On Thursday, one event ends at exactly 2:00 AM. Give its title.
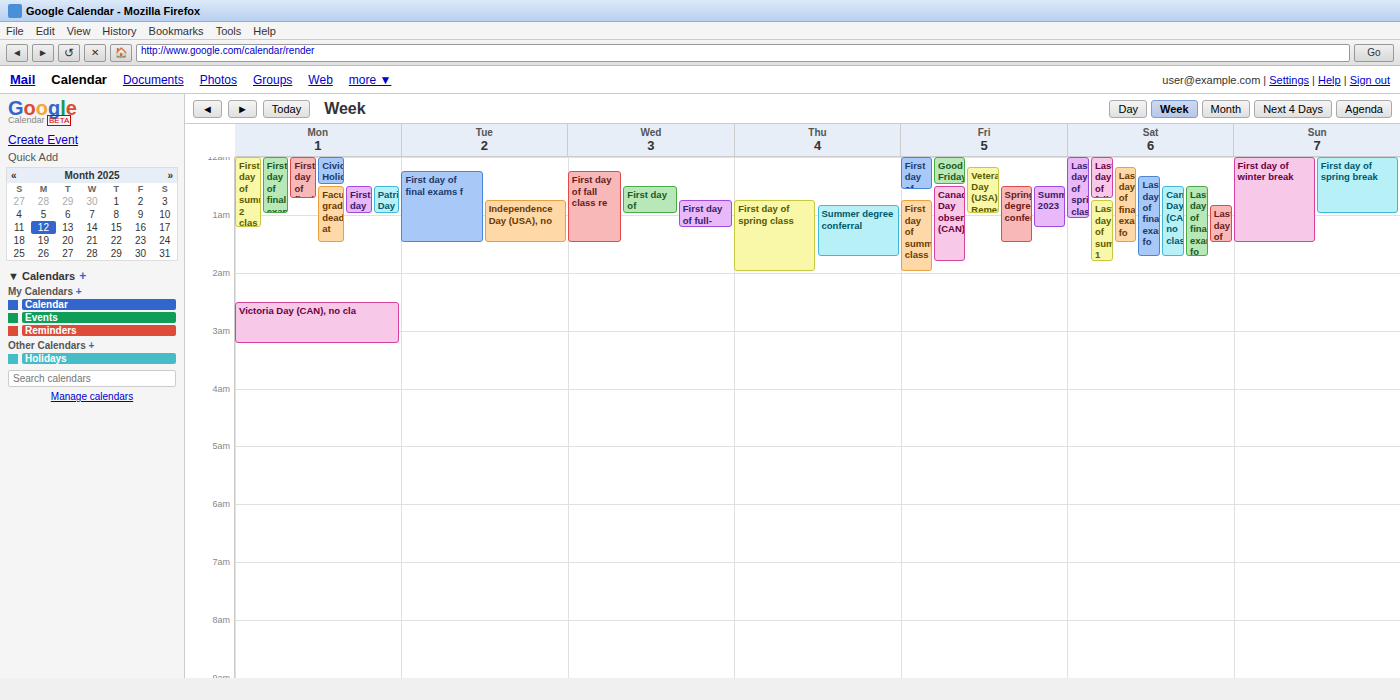
"First day of spring class"